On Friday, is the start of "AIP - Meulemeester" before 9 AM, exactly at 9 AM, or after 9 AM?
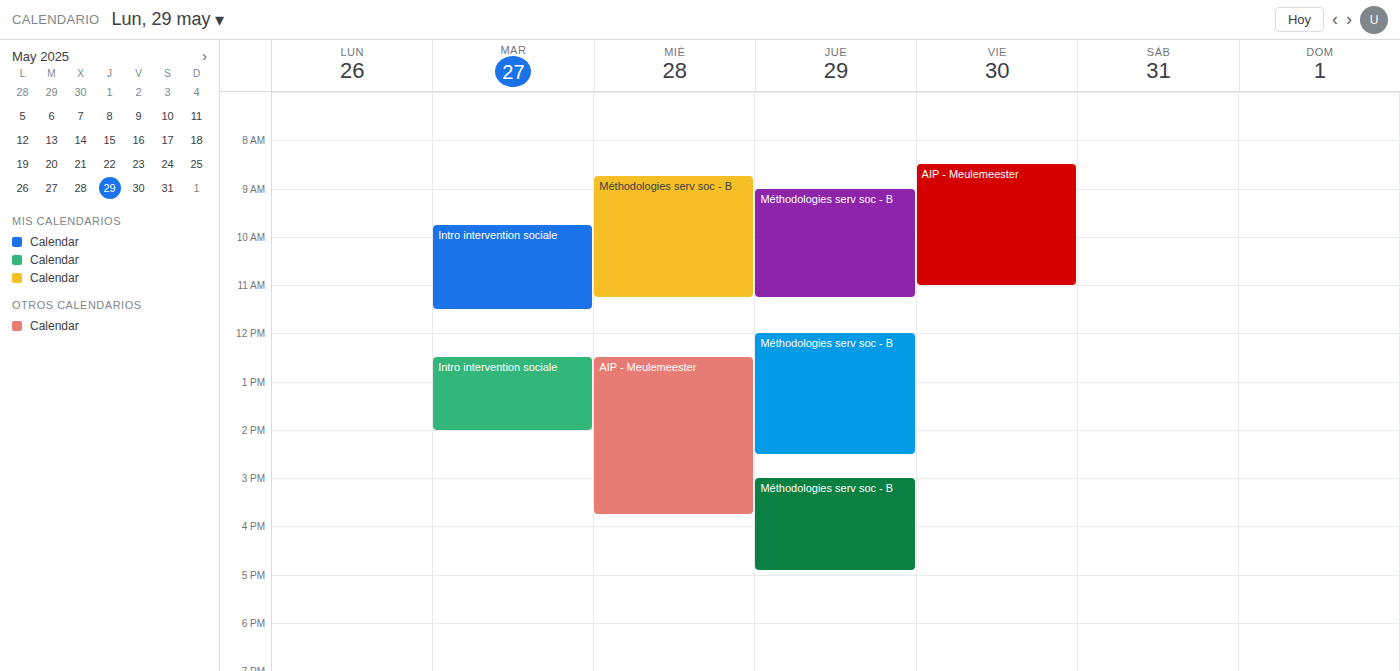
8:30 AM -- before 9 AM, 30 minutes above the 9 AM line.